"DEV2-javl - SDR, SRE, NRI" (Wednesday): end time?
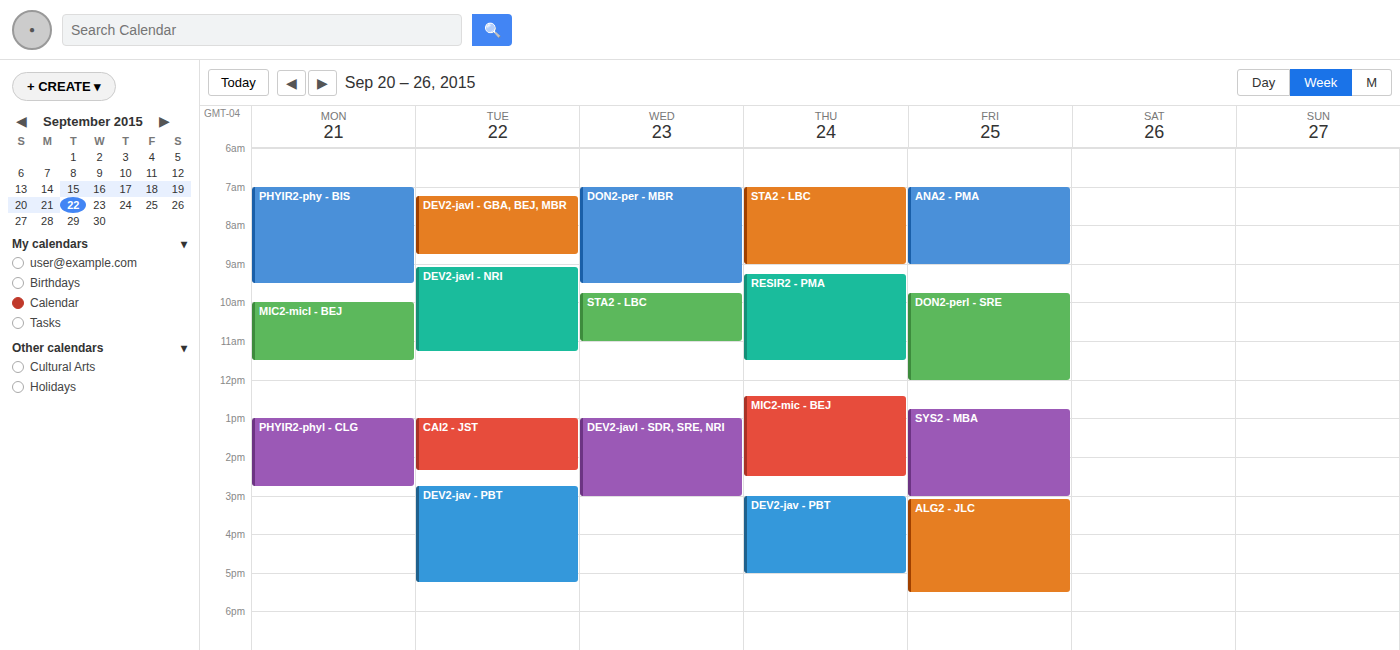
3:00 PM